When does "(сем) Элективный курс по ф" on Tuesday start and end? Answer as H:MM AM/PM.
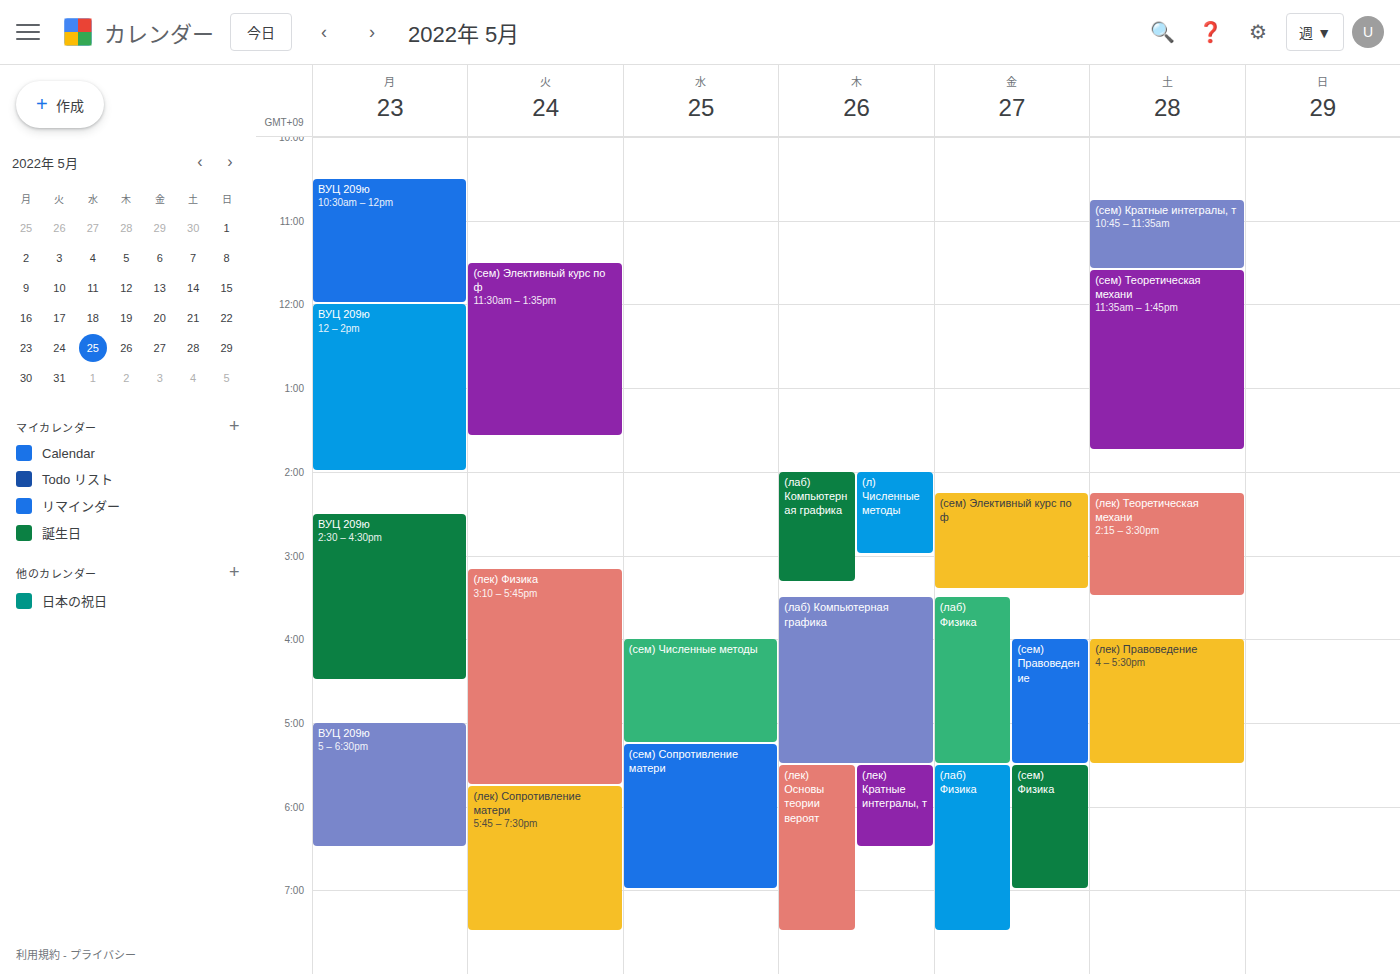
11:30 AM to 1:35 PM